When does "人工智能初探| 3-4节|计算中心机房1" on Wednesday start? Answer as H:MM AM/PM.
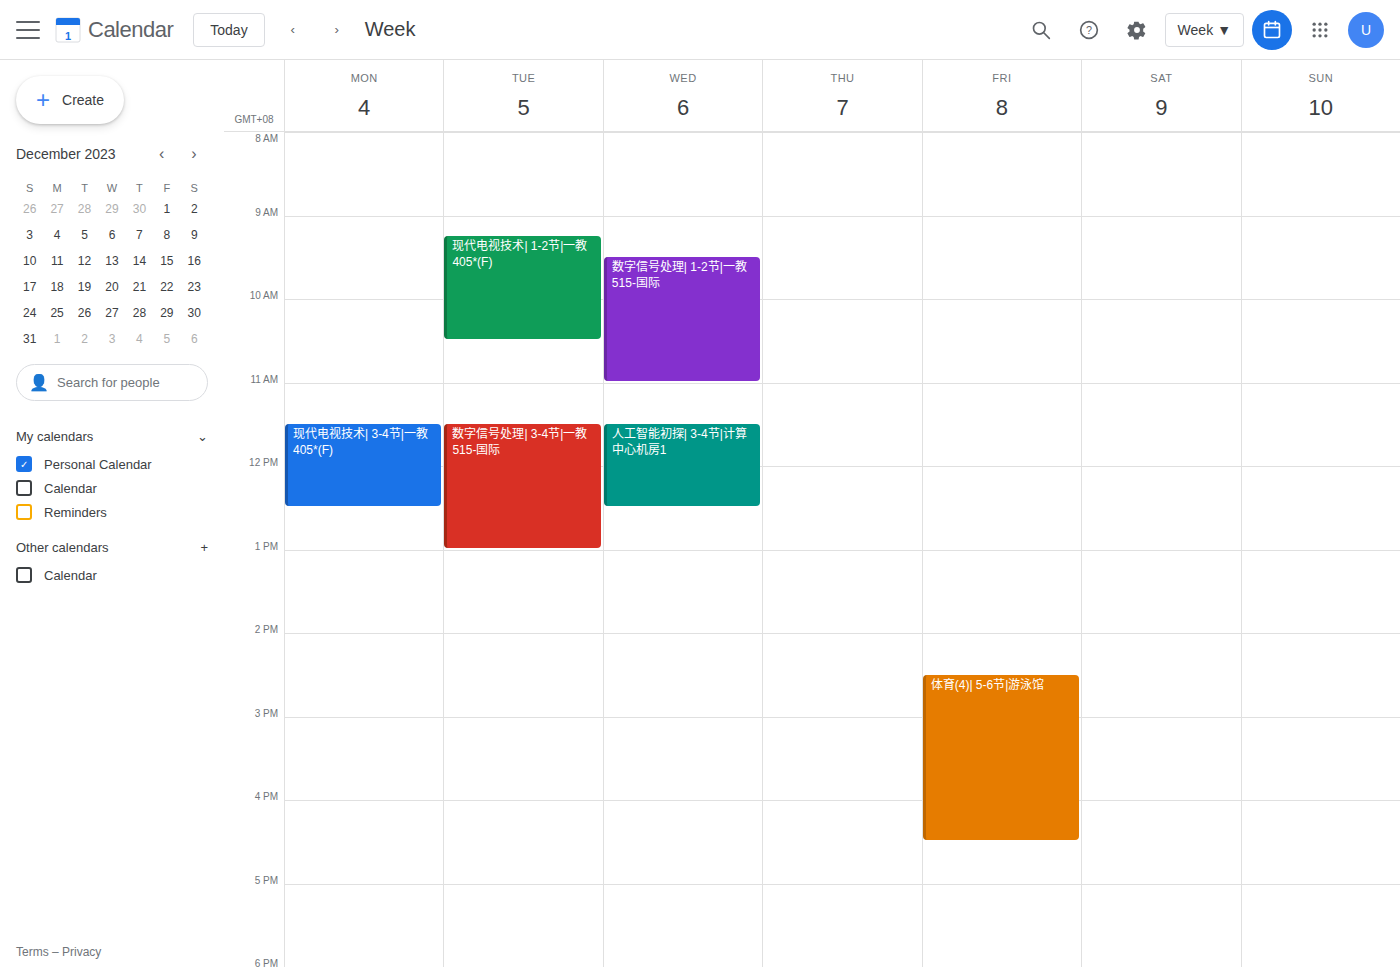
11:30 AM